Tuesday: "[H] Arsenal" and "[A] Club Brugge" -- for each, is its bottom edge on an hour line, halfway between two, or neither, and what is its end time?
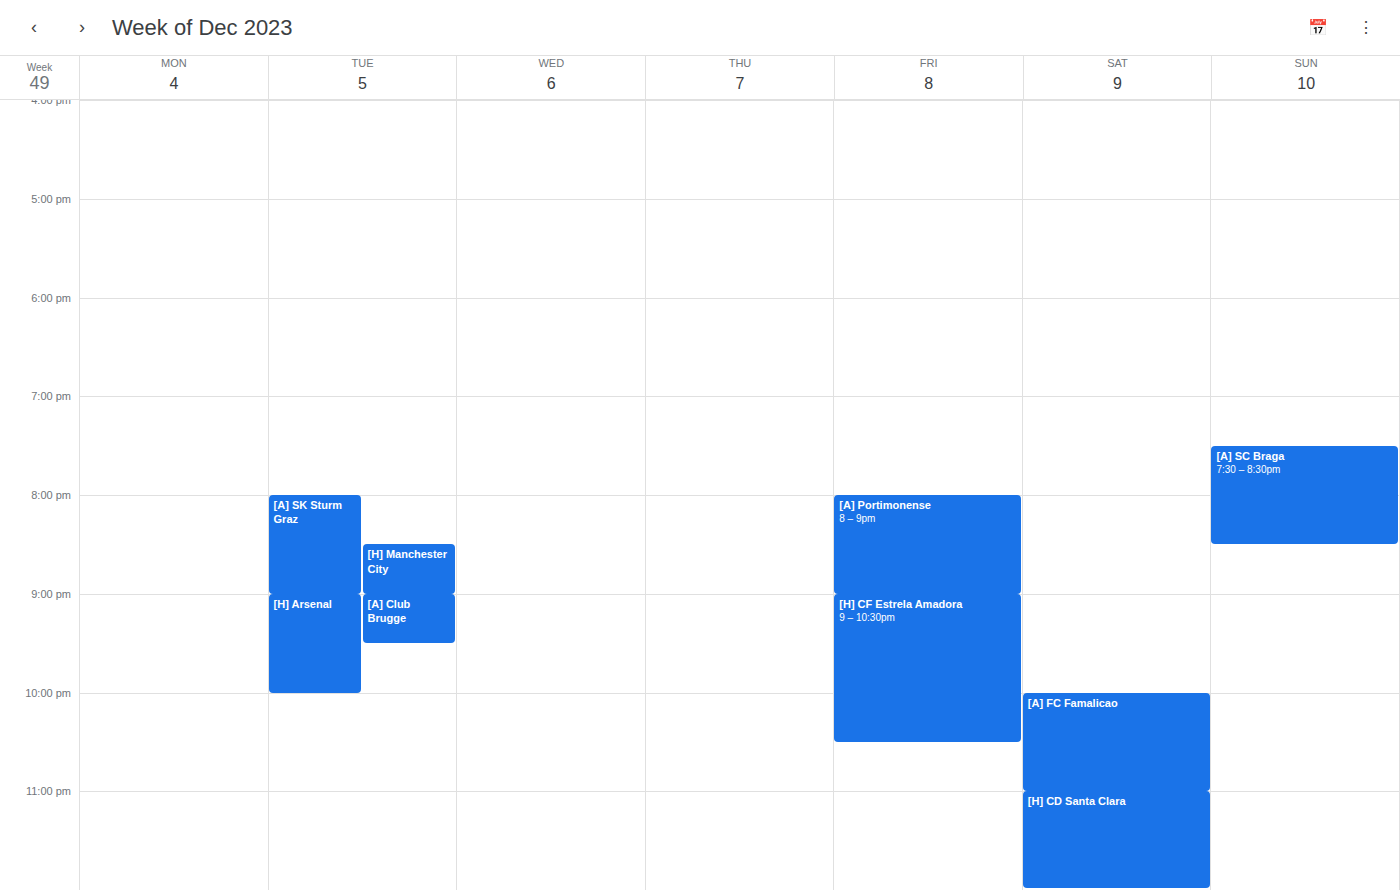
"[H] Arsenal": 10:00 PM, exactly on the 10 PM line. "[A] Club Brugge": 9:30 PM, halfway between the 9 PM and 10 PM lines.